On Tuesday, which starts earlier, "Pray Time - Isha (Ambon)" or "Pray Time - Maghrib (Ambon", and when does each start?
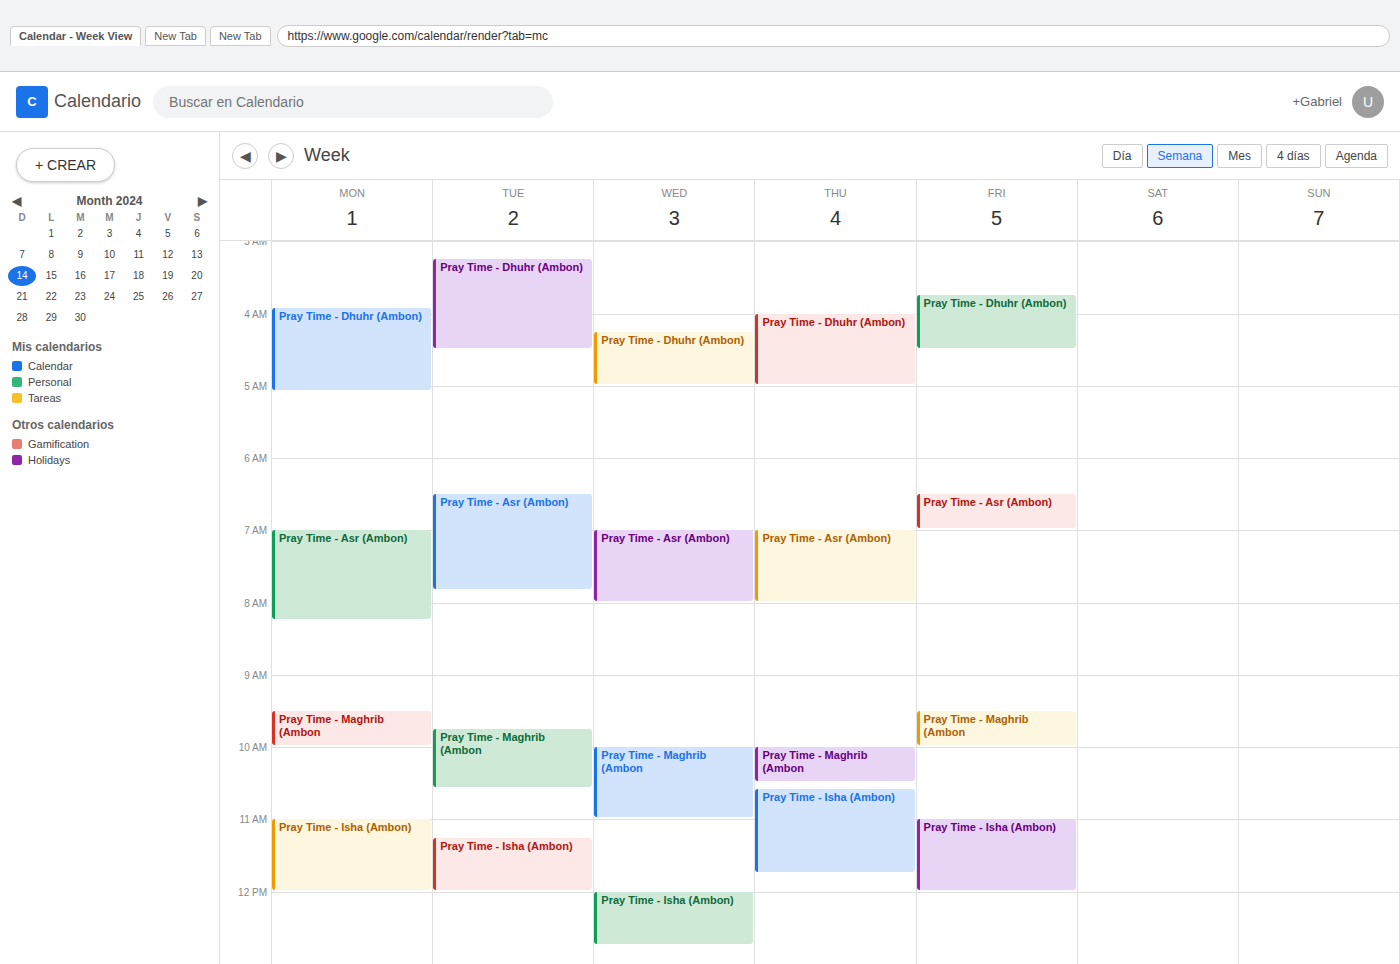
"Pray Time - Maghrib (Ambon" 9:45 AM; "Pray Time - Isha (Ambon)" 11:15 AM.